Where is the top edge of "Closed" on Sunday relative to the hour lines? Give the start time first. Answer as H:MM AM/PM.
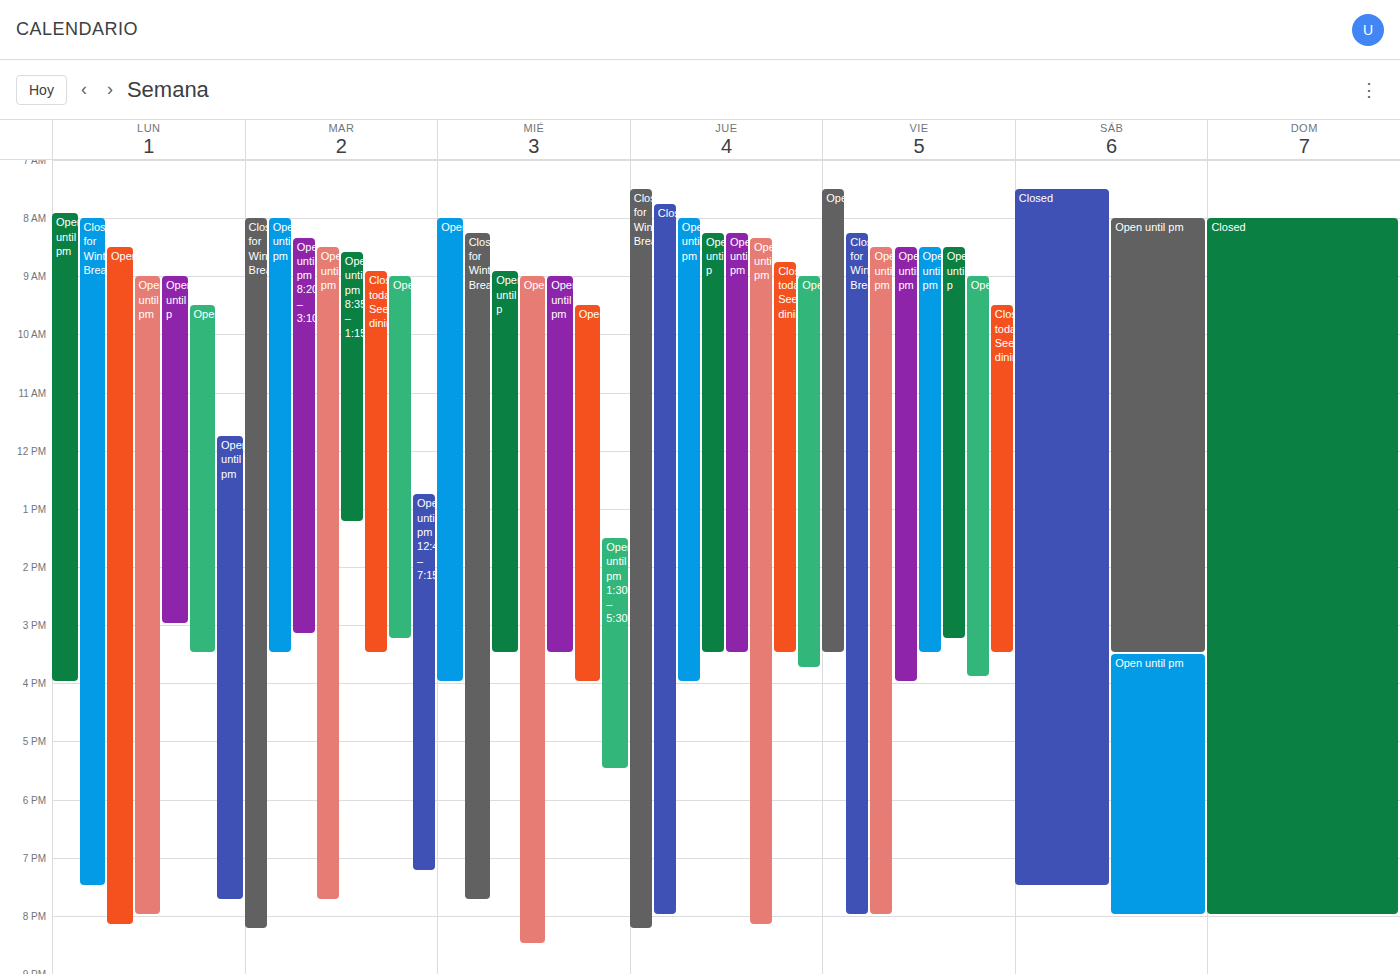
8:00 AM -- exactly on the 8 AM line.